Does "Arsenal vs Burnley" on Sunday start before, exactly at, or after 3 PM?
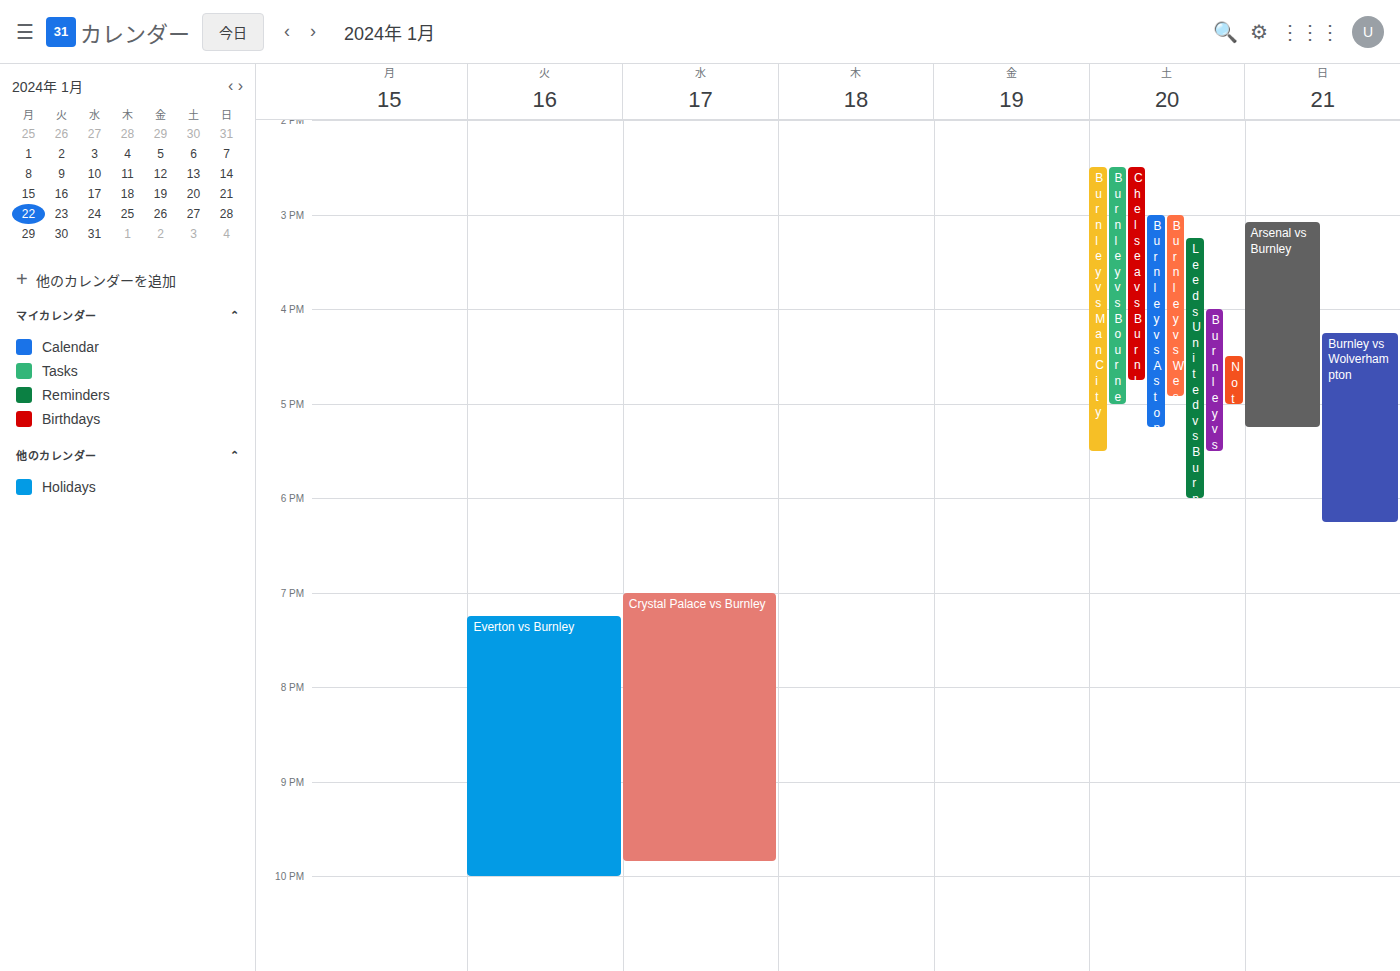
3:05 PM -- after 3 PM, 5 minutes below the 3 PM line.